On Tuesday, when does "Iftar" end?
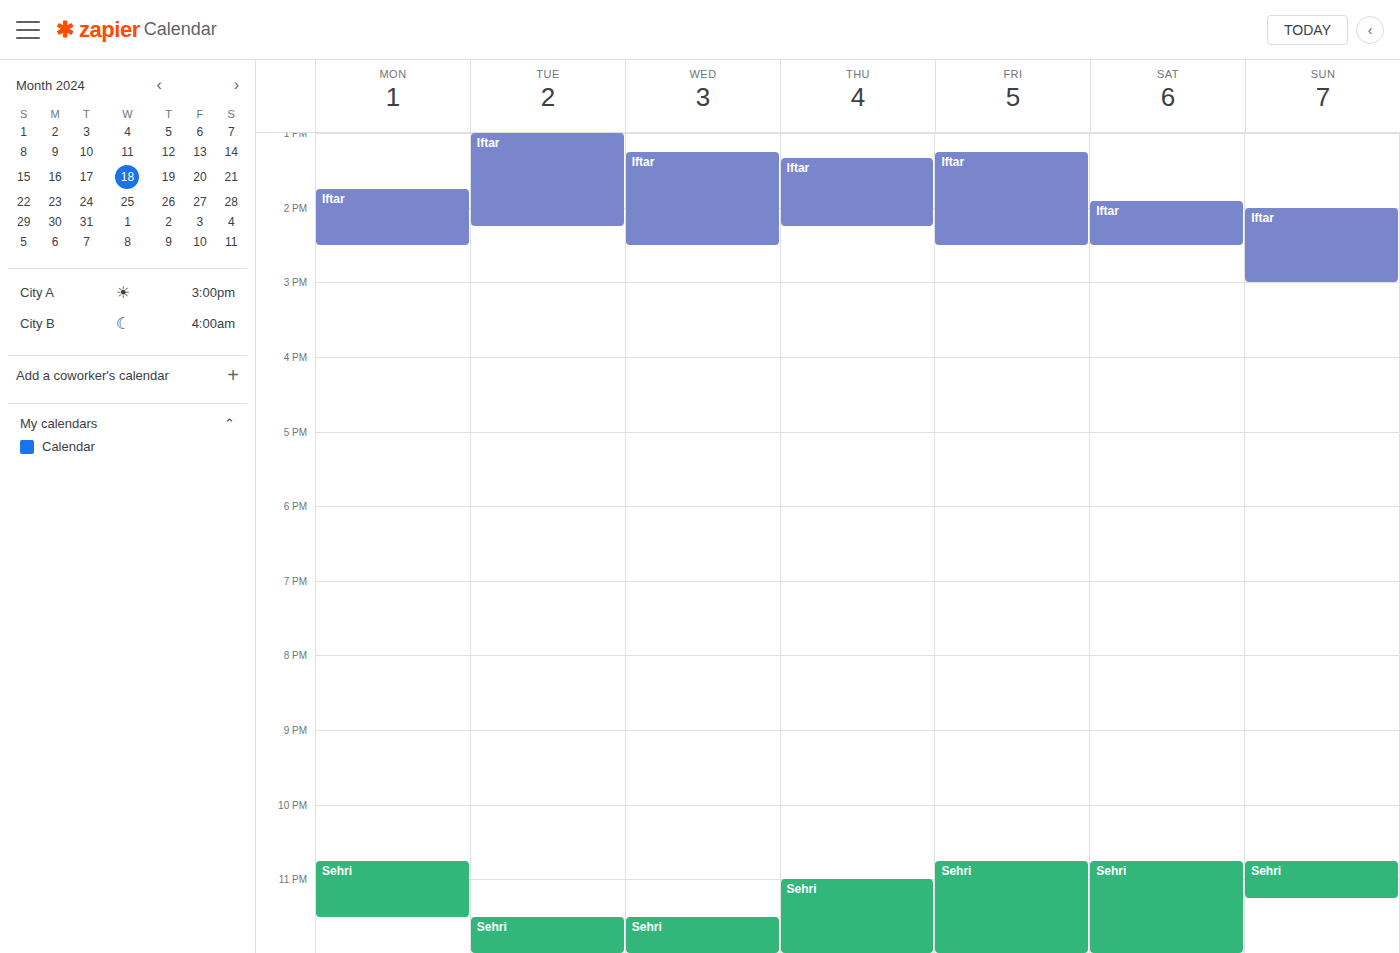
2:15 PM